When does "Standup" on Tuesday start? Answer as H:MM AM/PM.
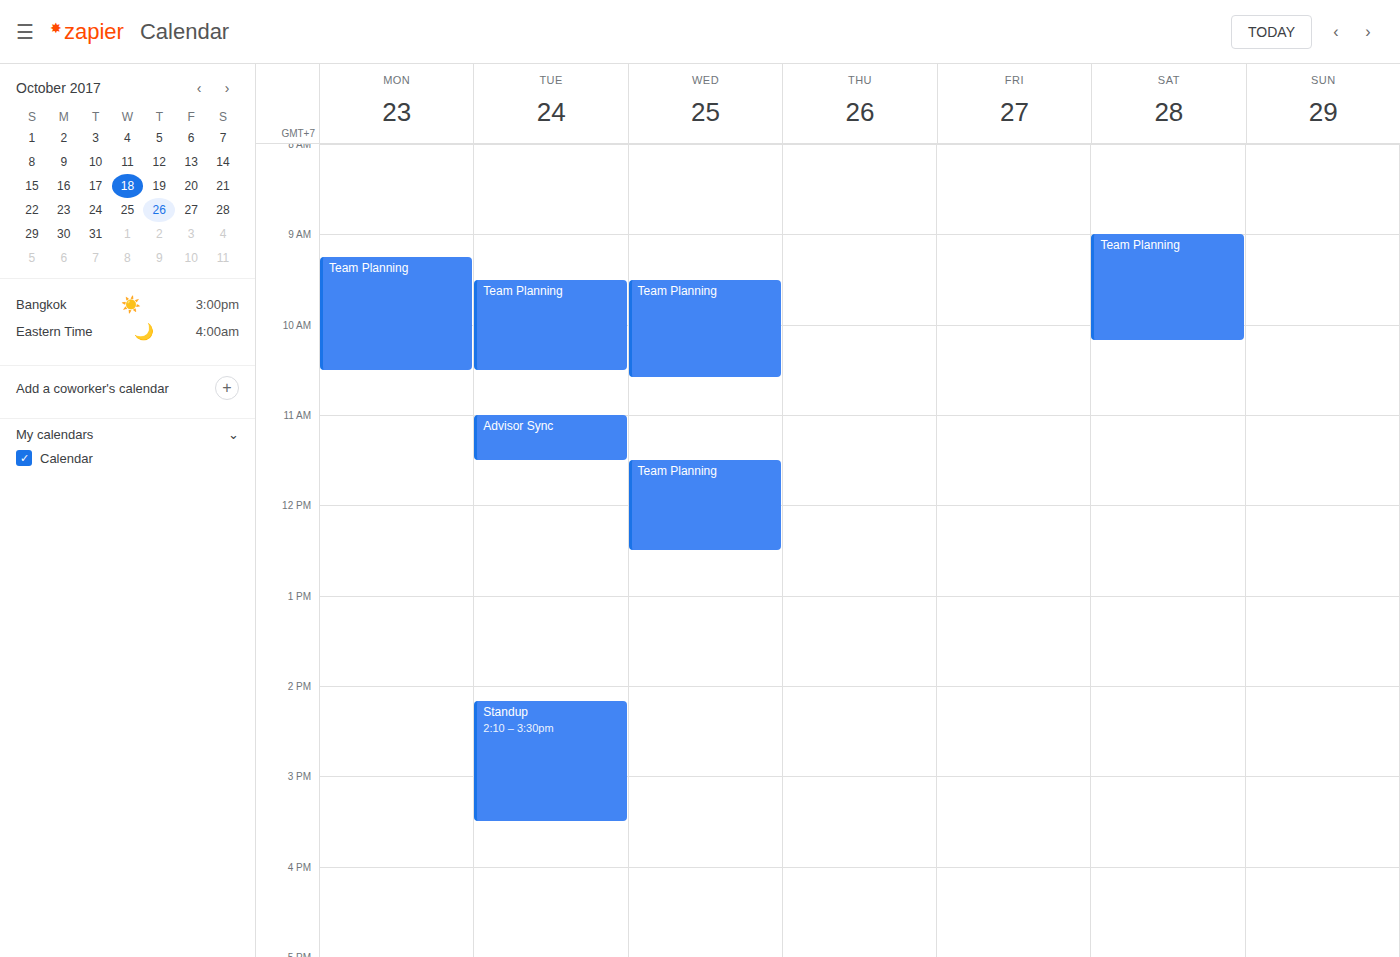
2:10 PM